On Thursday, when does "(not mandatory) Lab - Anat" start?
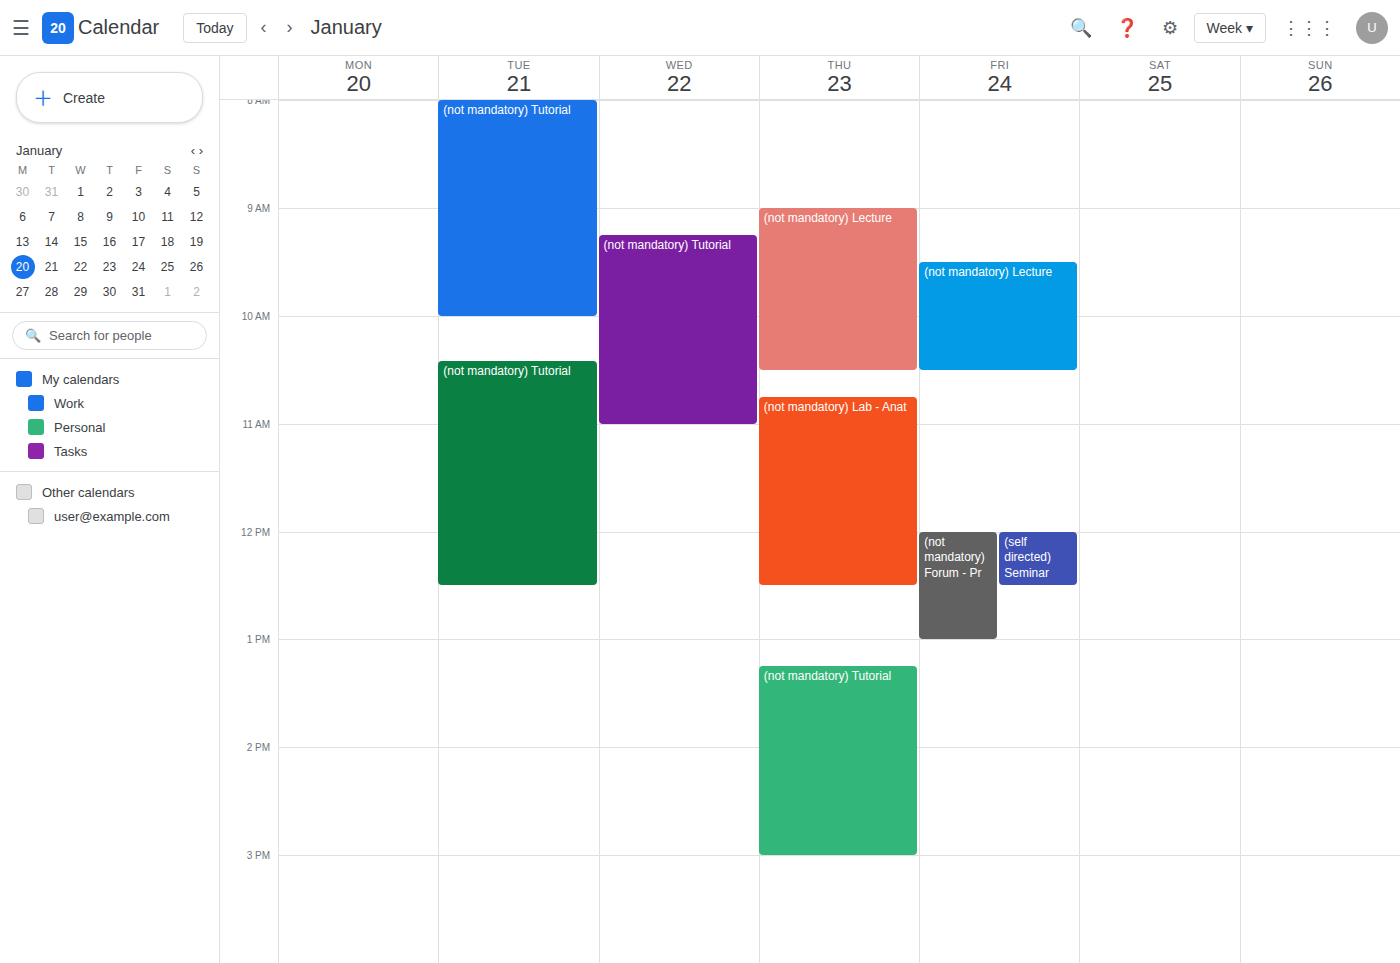
10:45 AM